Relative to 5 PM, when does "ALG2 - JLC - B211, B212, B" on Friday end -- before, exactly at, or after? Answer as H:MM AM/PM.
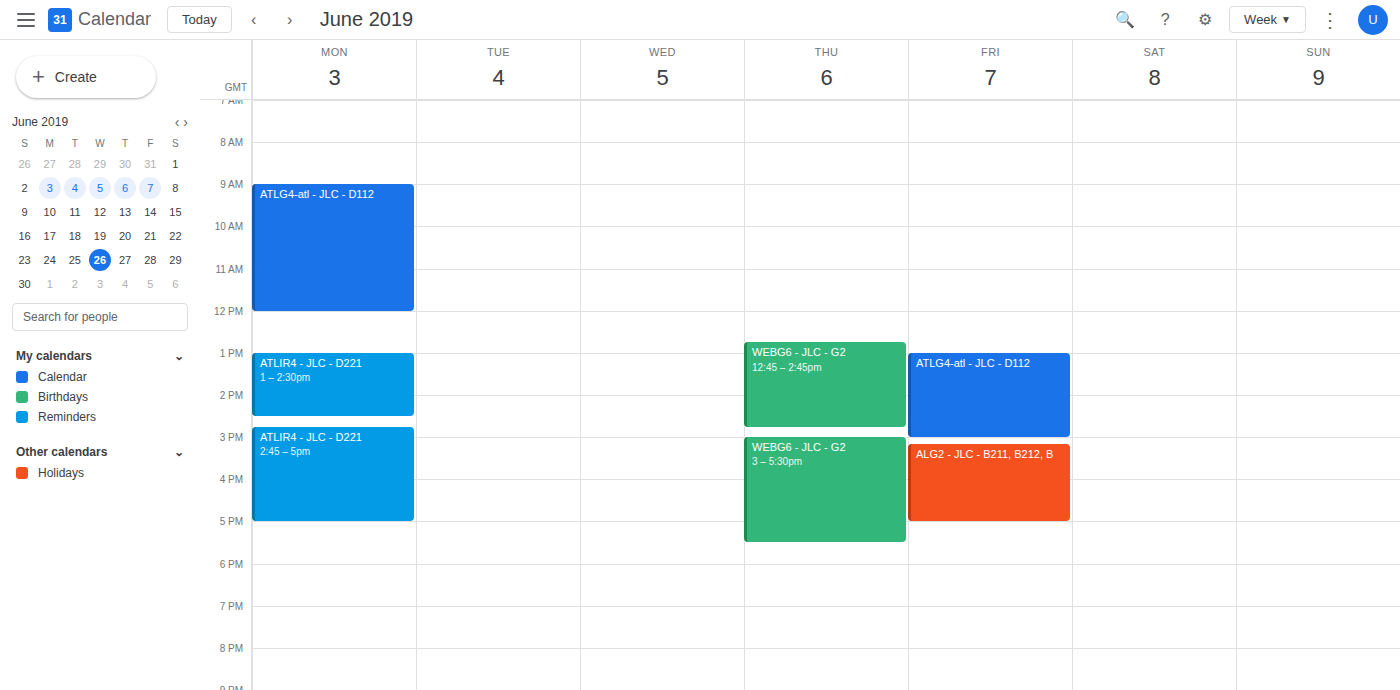
5:00 PM -- exactly at 5 PM, on the 5 PM line.